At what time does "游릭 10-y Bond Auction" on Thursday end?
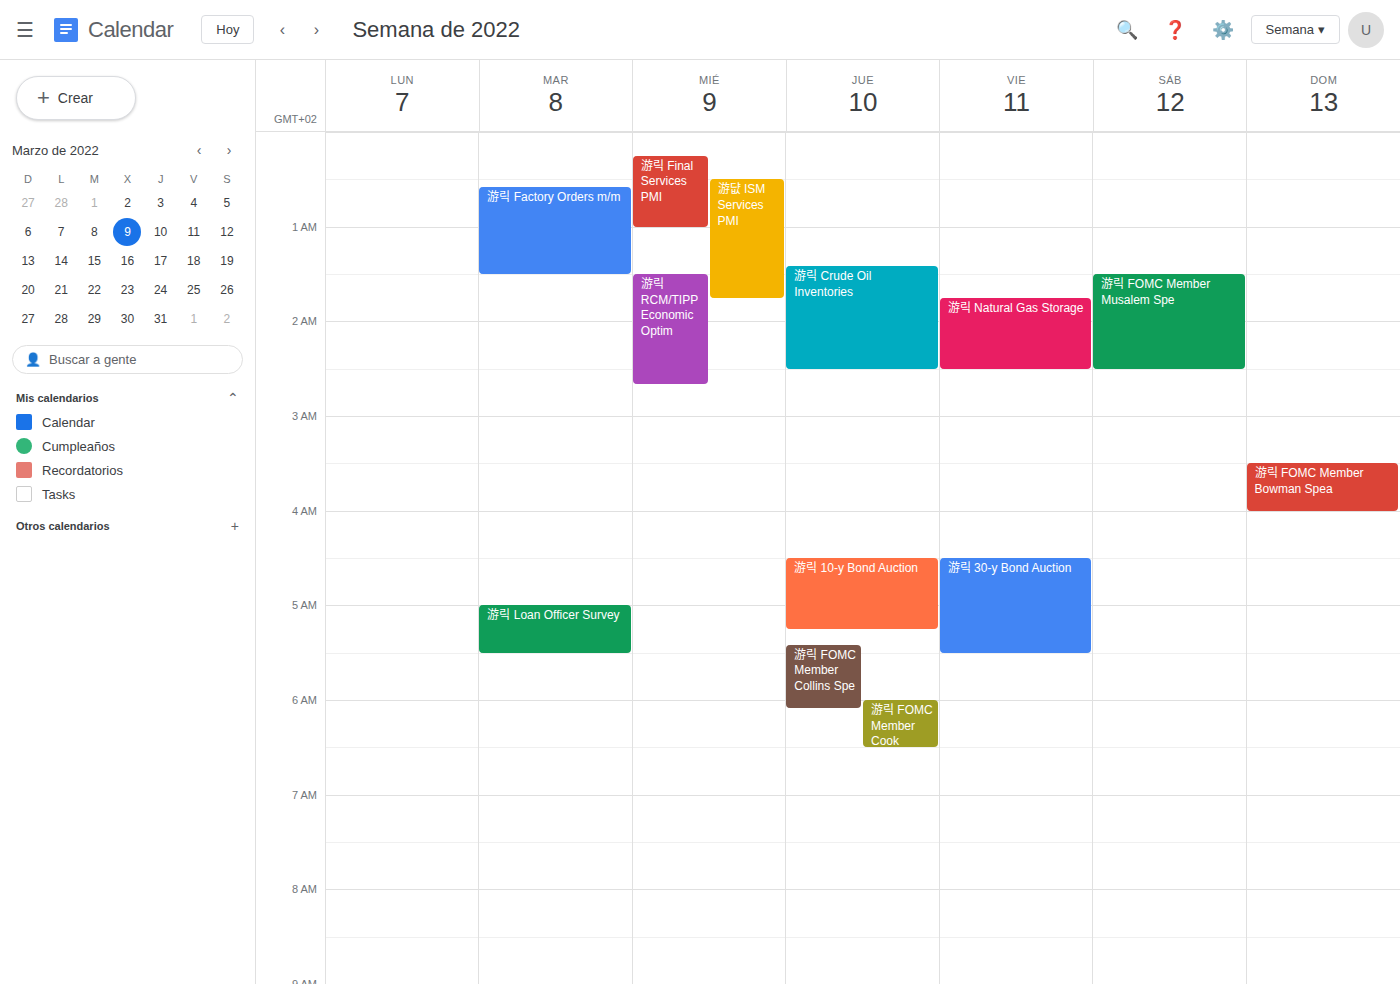
5:15 AM